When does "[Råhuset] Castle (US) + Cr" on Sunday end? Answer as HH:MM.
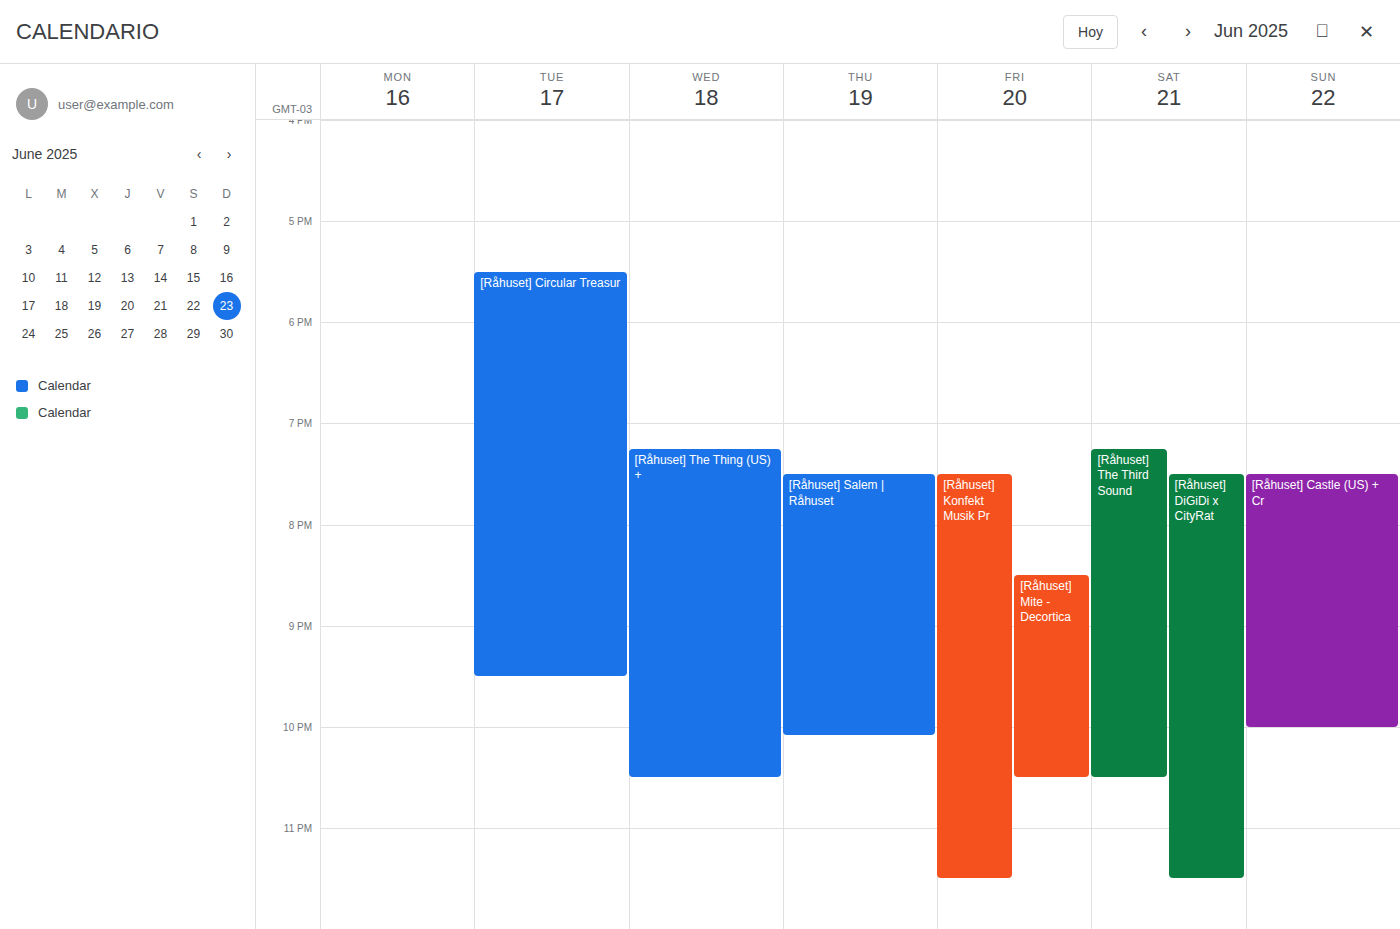
22:00